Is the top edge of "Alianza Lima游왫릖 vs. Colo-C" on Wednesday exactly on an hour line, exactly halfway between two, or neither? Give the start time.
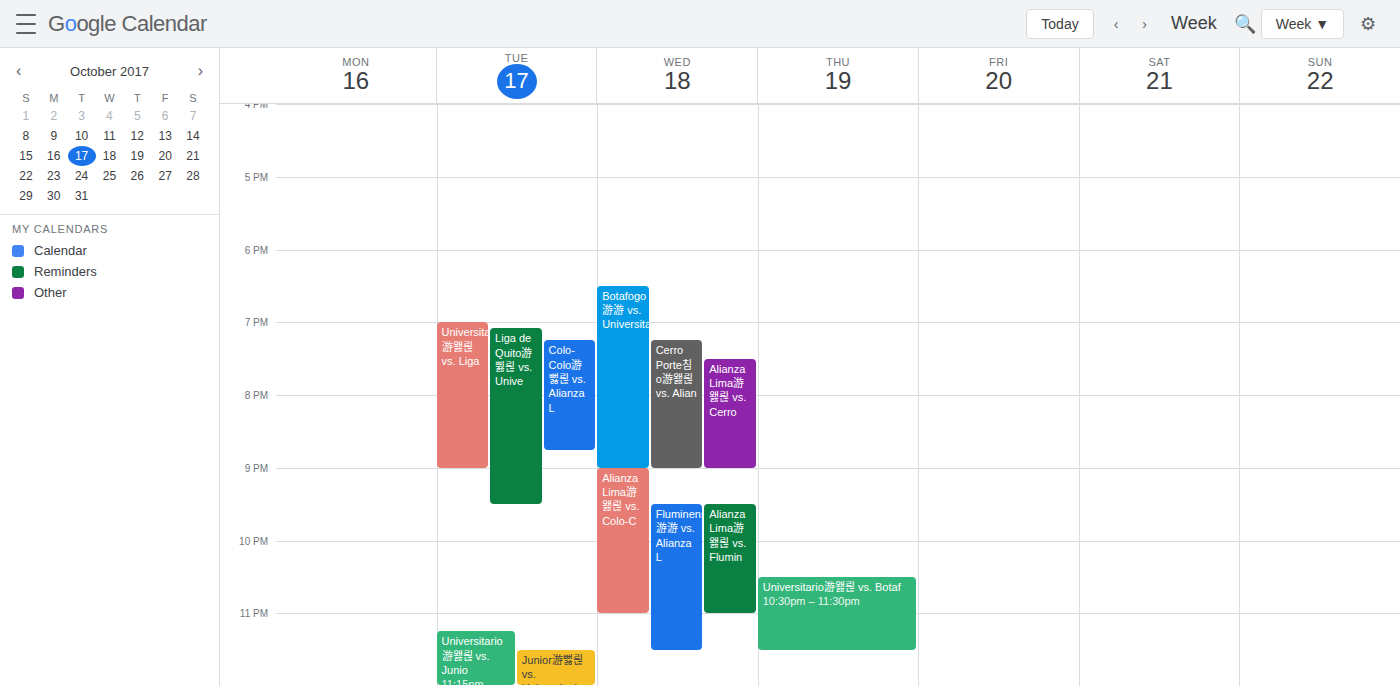
21:00 -- exactly on the 21:00 line.